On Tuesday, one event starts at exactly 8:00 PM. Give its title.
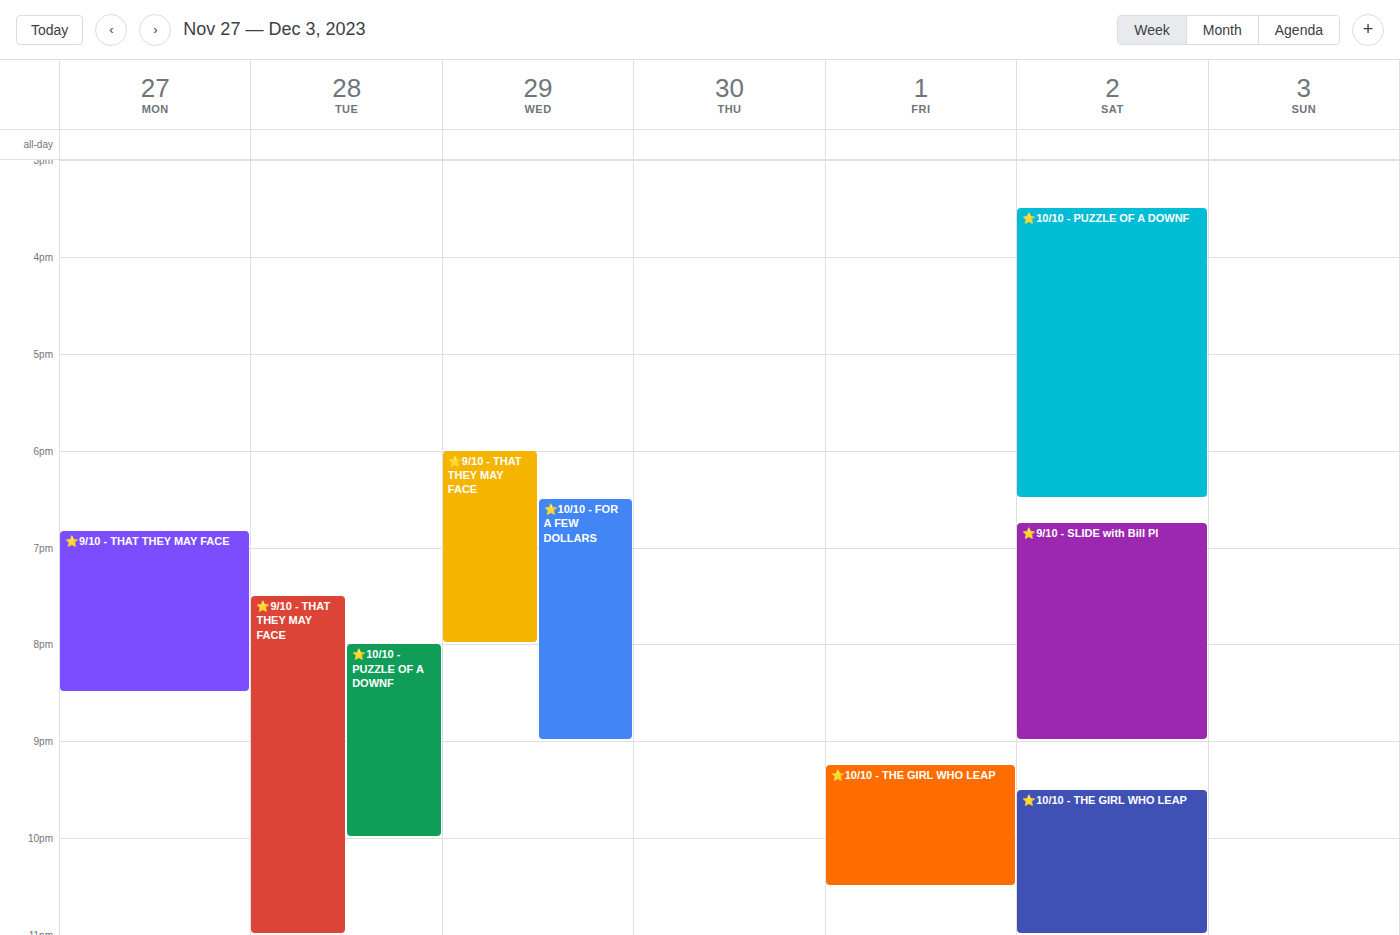
"⭐10/10 - PUZZLE OF A DOWNF"